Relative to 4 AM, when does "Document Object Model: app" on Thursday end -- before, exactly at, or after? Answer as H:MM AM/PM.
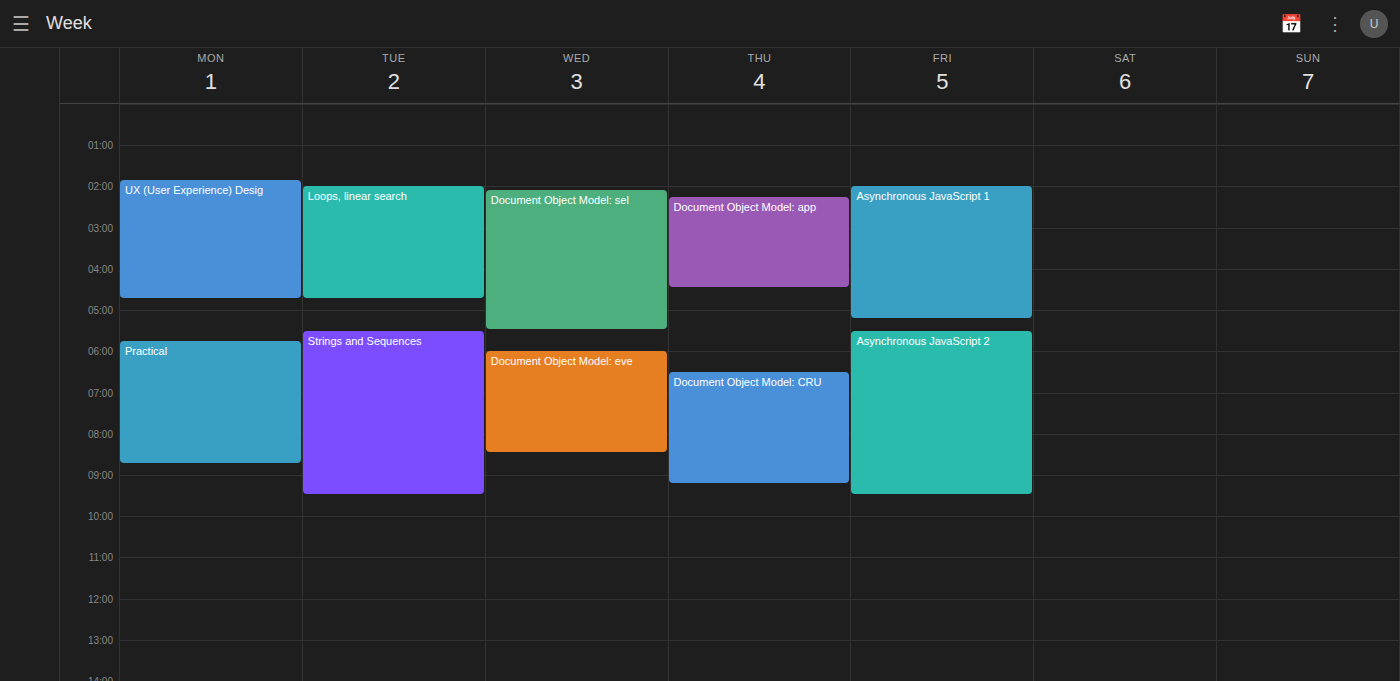
4:30 AM -- after 4 AM, 30 minutes below the 4 AM line.